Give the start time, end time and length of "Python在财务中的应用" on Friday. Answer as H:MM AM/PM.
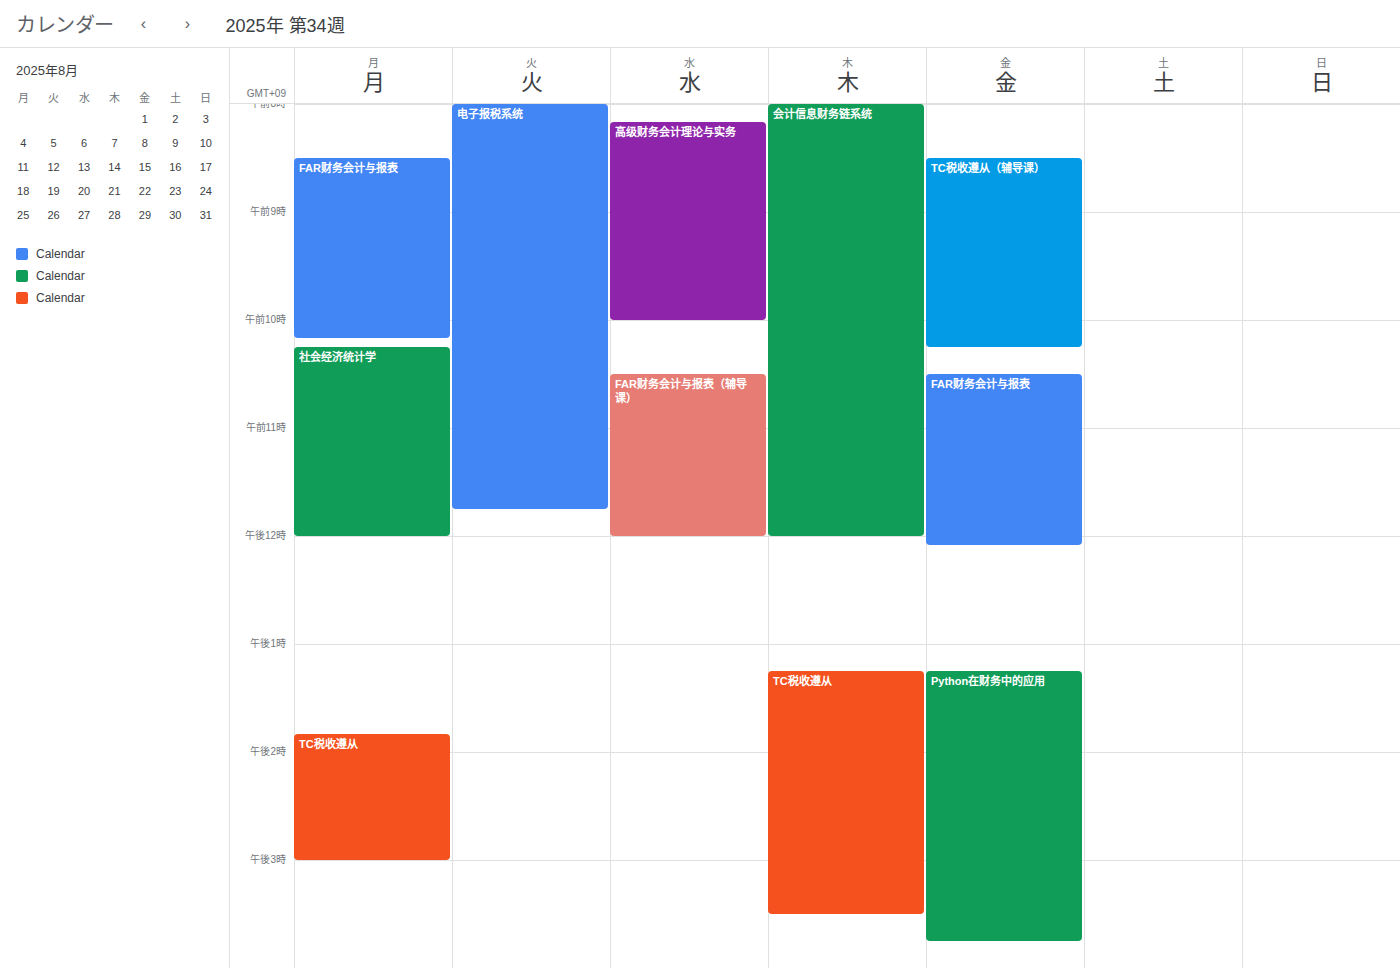
1:15 PM to 3:45 PM, 2 hours 30 minutes